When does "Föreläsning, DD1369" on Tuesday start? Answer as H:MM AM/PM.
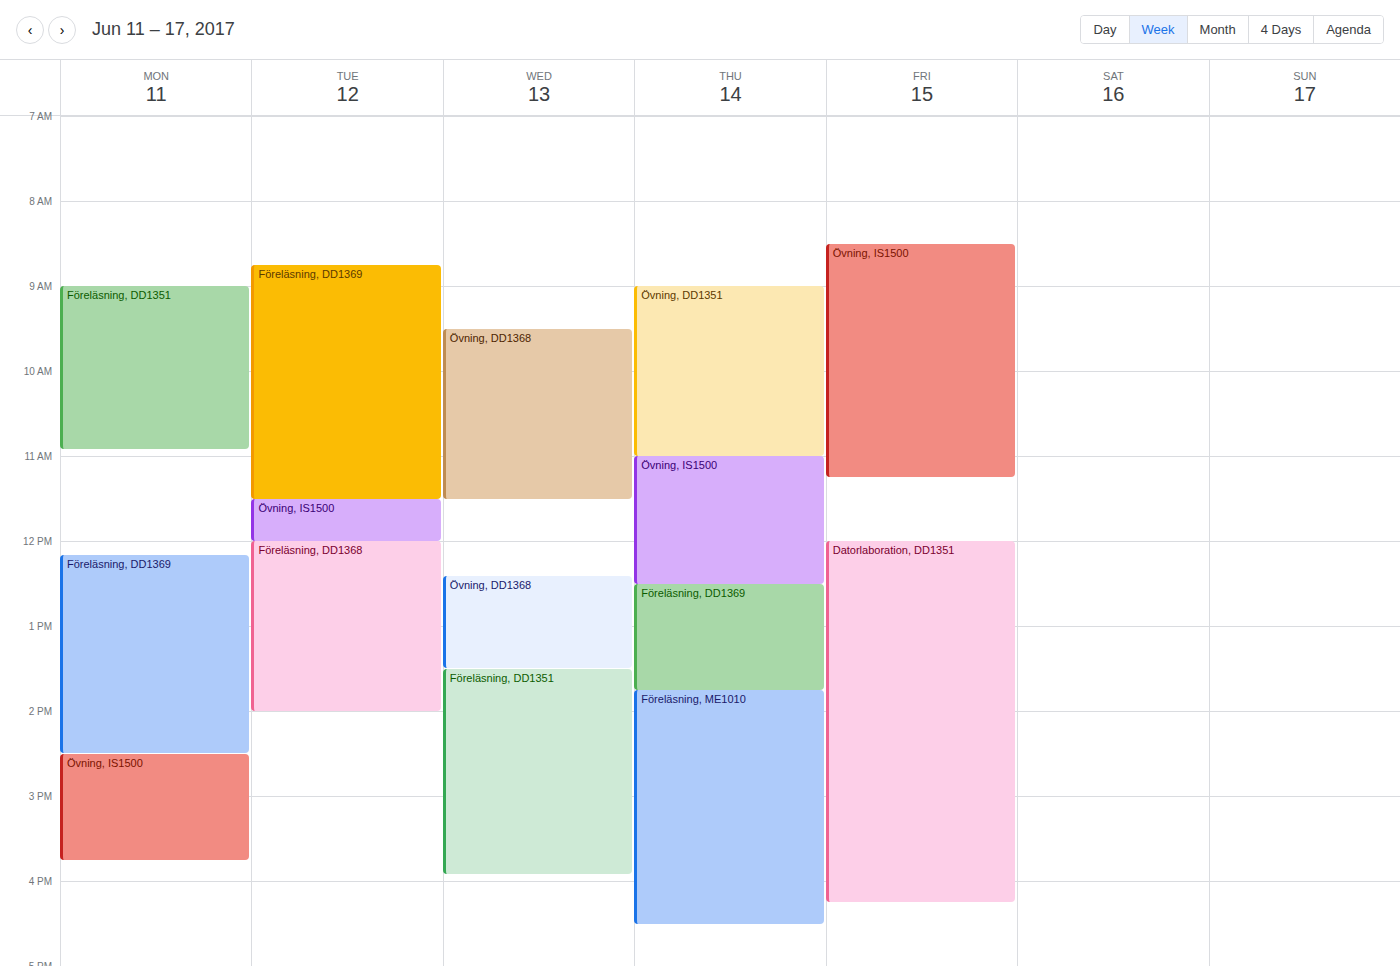
8:45 AM